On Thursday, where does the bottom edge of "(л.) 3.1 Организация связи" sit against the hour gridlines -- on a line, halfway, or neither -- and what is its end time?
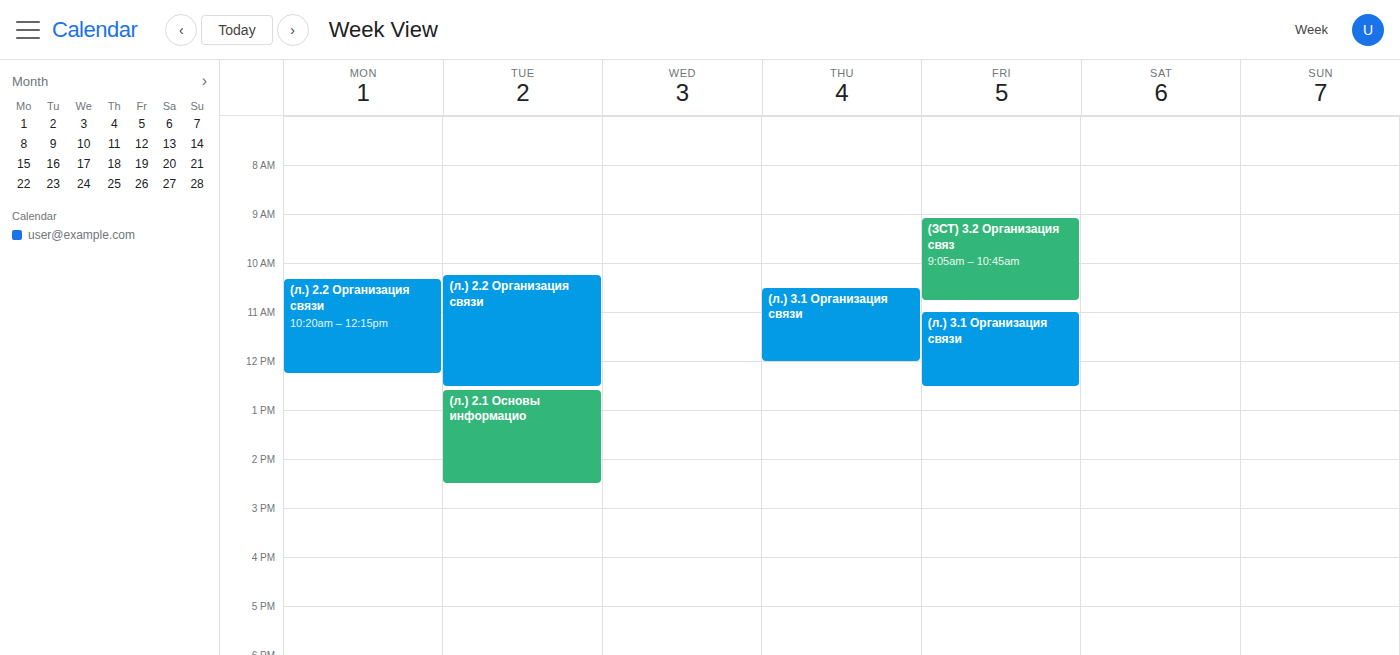
12:00 PM -- exactly on the 12 PM line.